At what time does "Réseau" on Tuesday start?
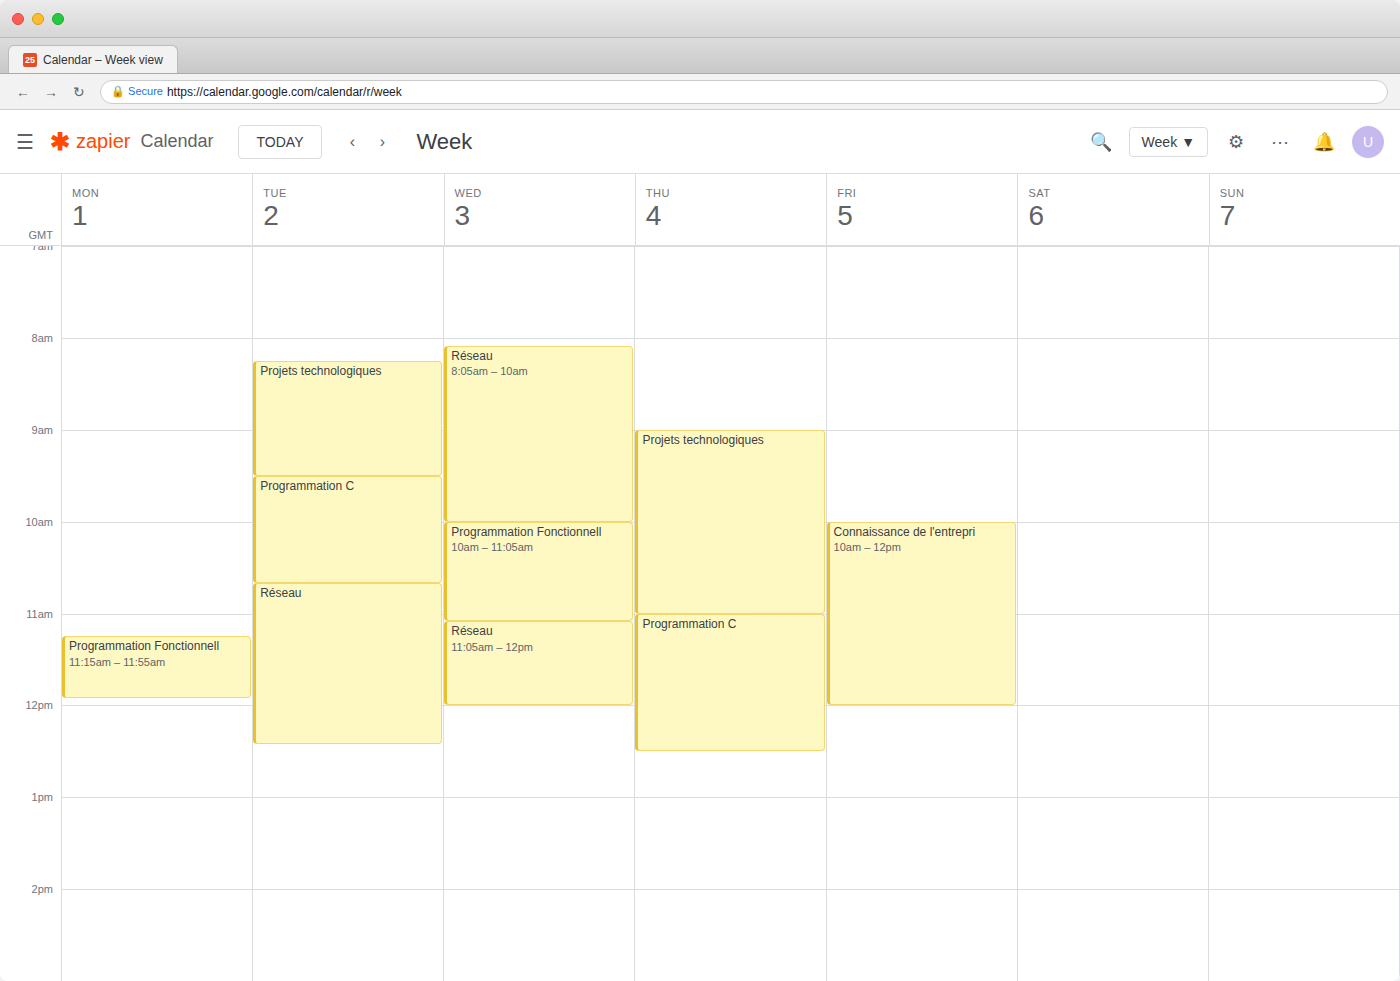
10:40 AM